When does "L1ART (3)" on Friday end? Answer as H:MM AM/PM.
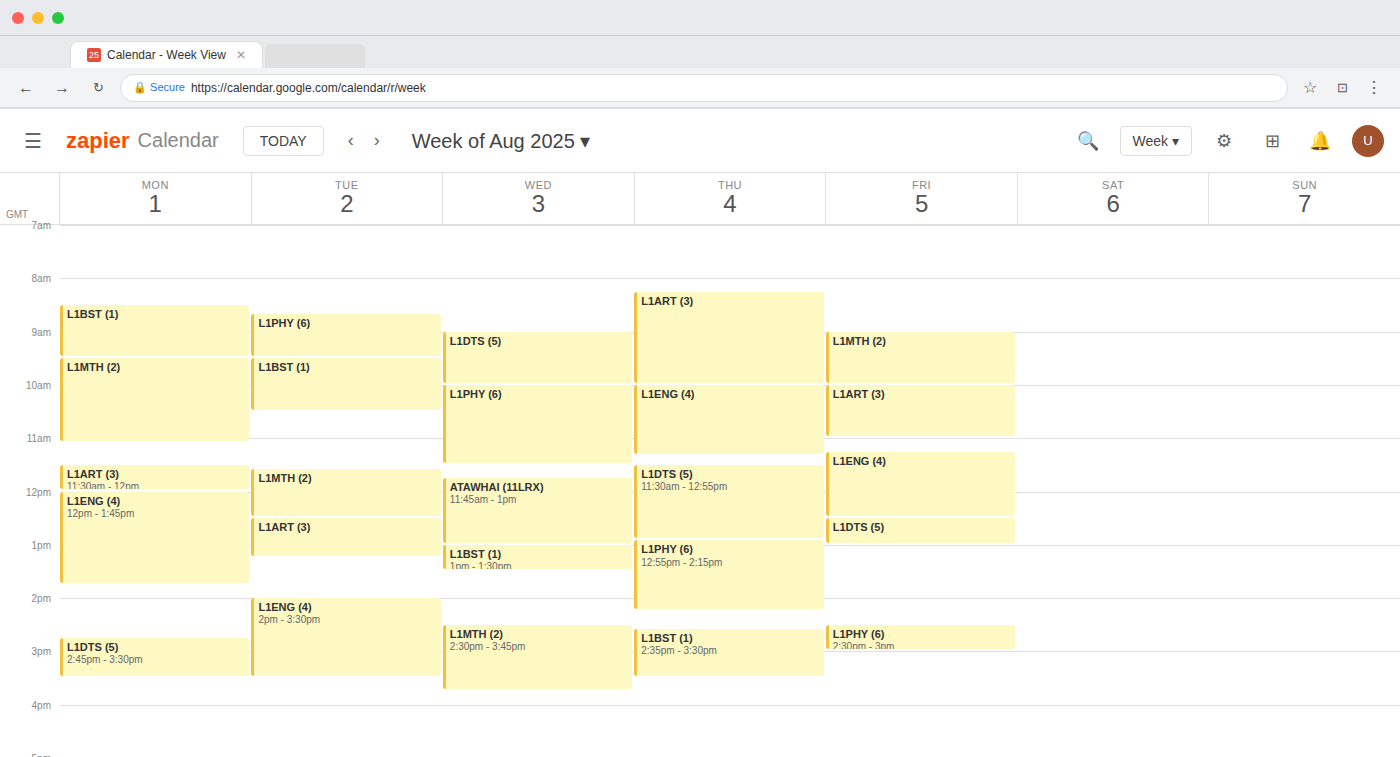
11:00 AM